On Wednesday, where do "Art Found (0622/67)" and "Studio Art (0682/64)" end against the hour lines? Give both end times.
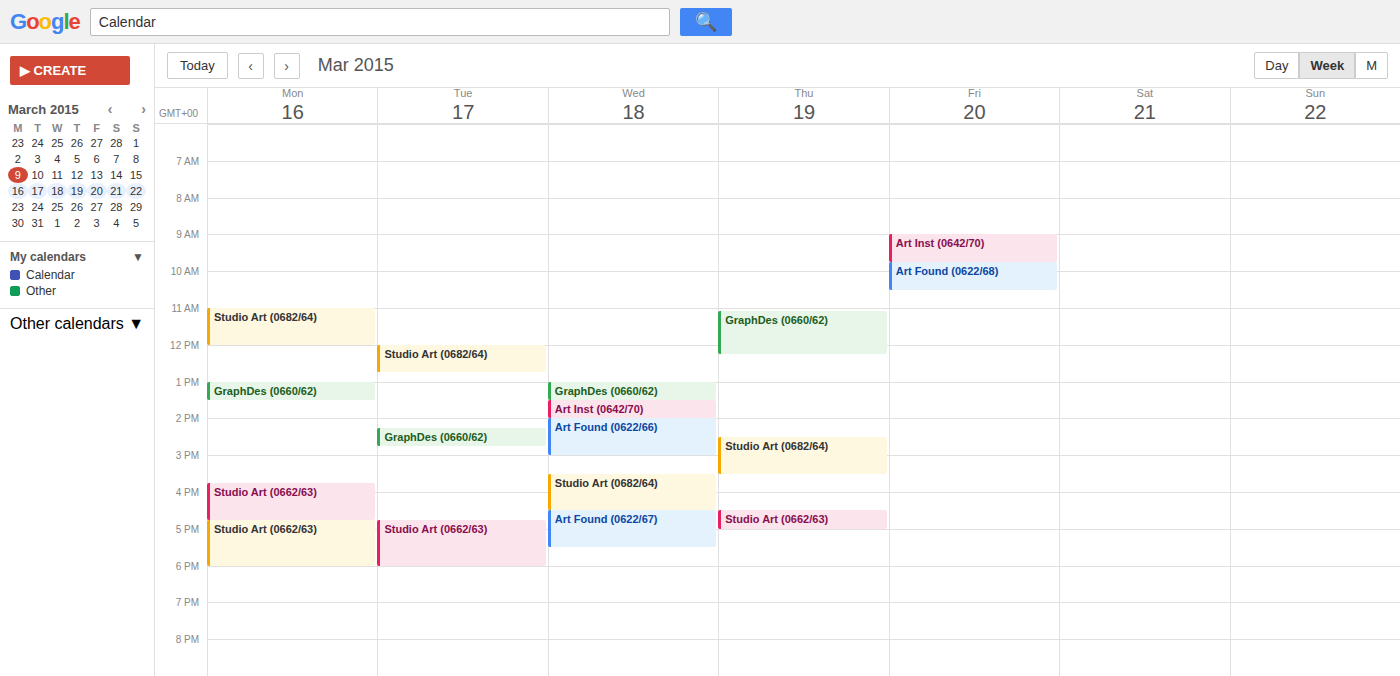
"Art Found (0622/67)": 17:30, halfway between the 17:00 and 18:00 lines. "Studio Art (0682/64)": 16:30, halfway between the 16:00 and 17:00 lines.